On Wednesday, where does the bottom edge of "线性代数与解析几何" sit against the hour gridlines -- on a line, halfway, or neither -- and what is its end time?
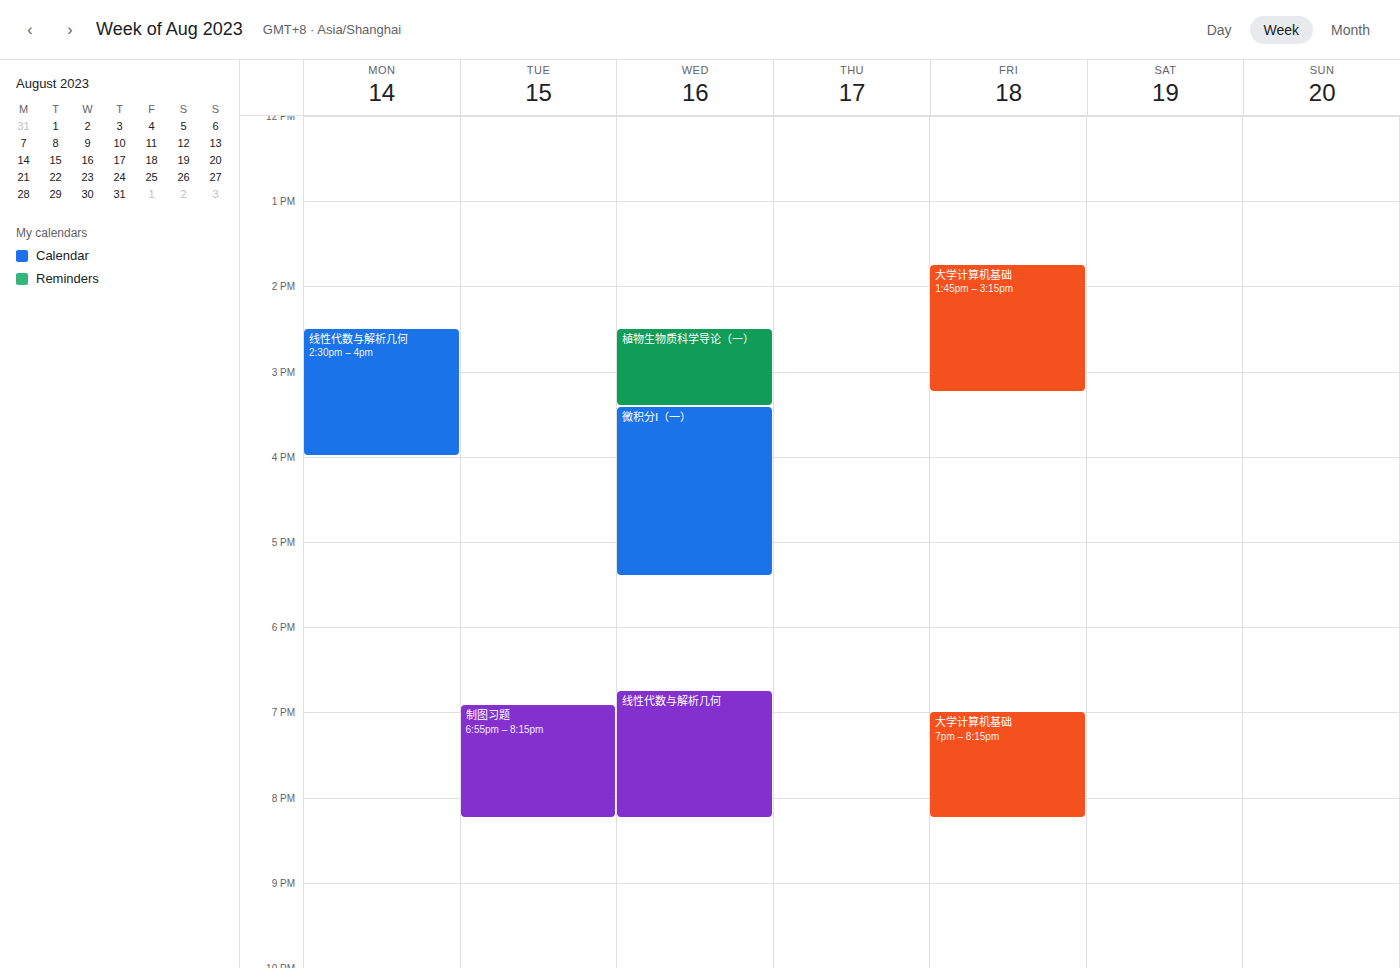
8:15 PM -- neither: a quarter of the way from the 8 PM line to the 9 PM line.